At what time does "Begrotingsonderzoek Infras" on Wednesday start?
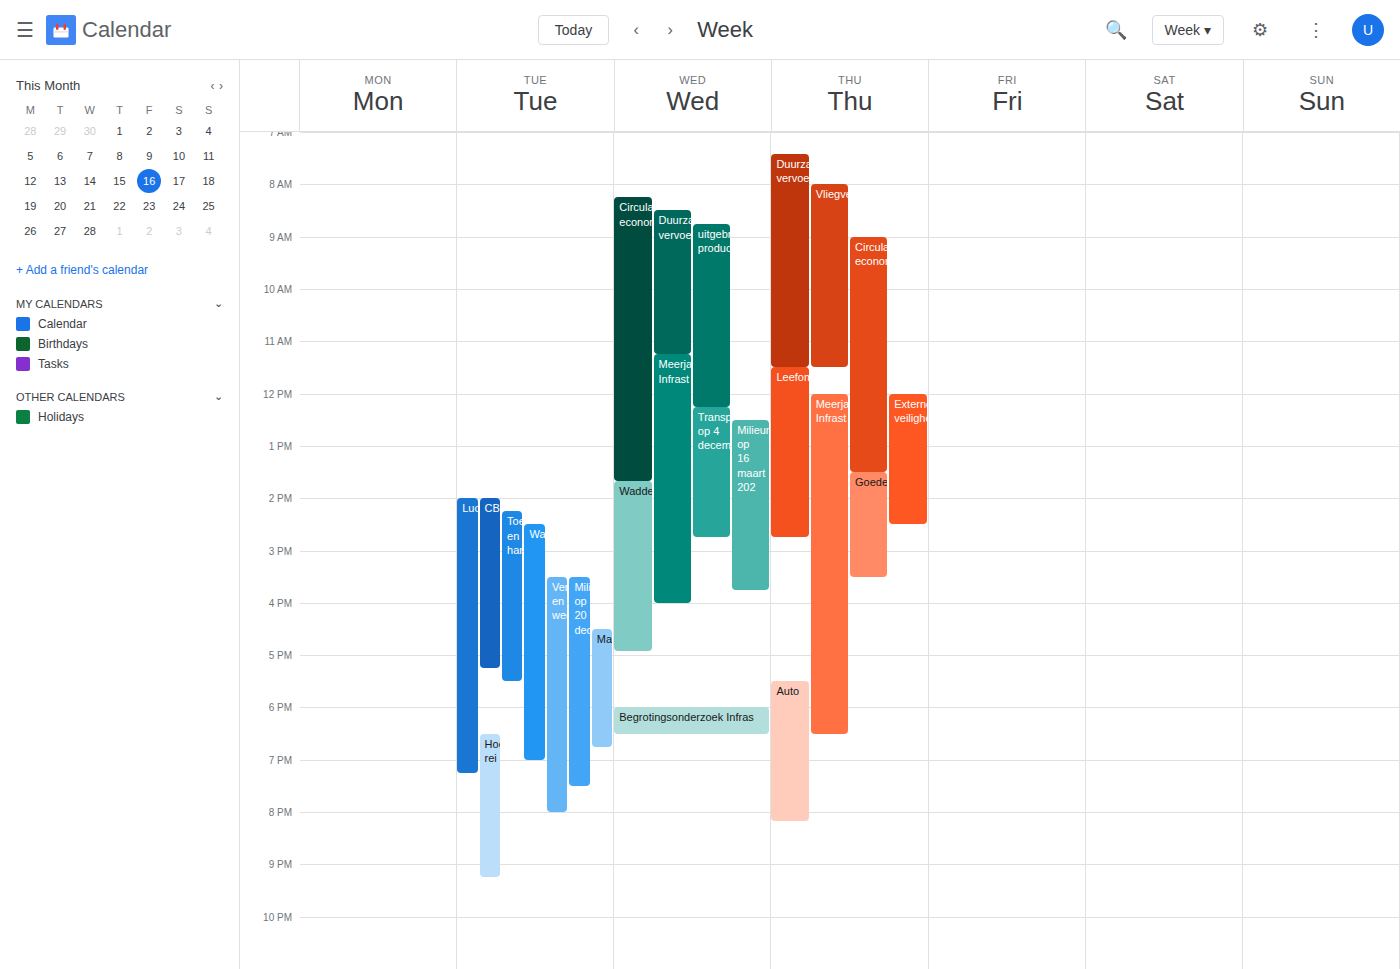
6:00 PM